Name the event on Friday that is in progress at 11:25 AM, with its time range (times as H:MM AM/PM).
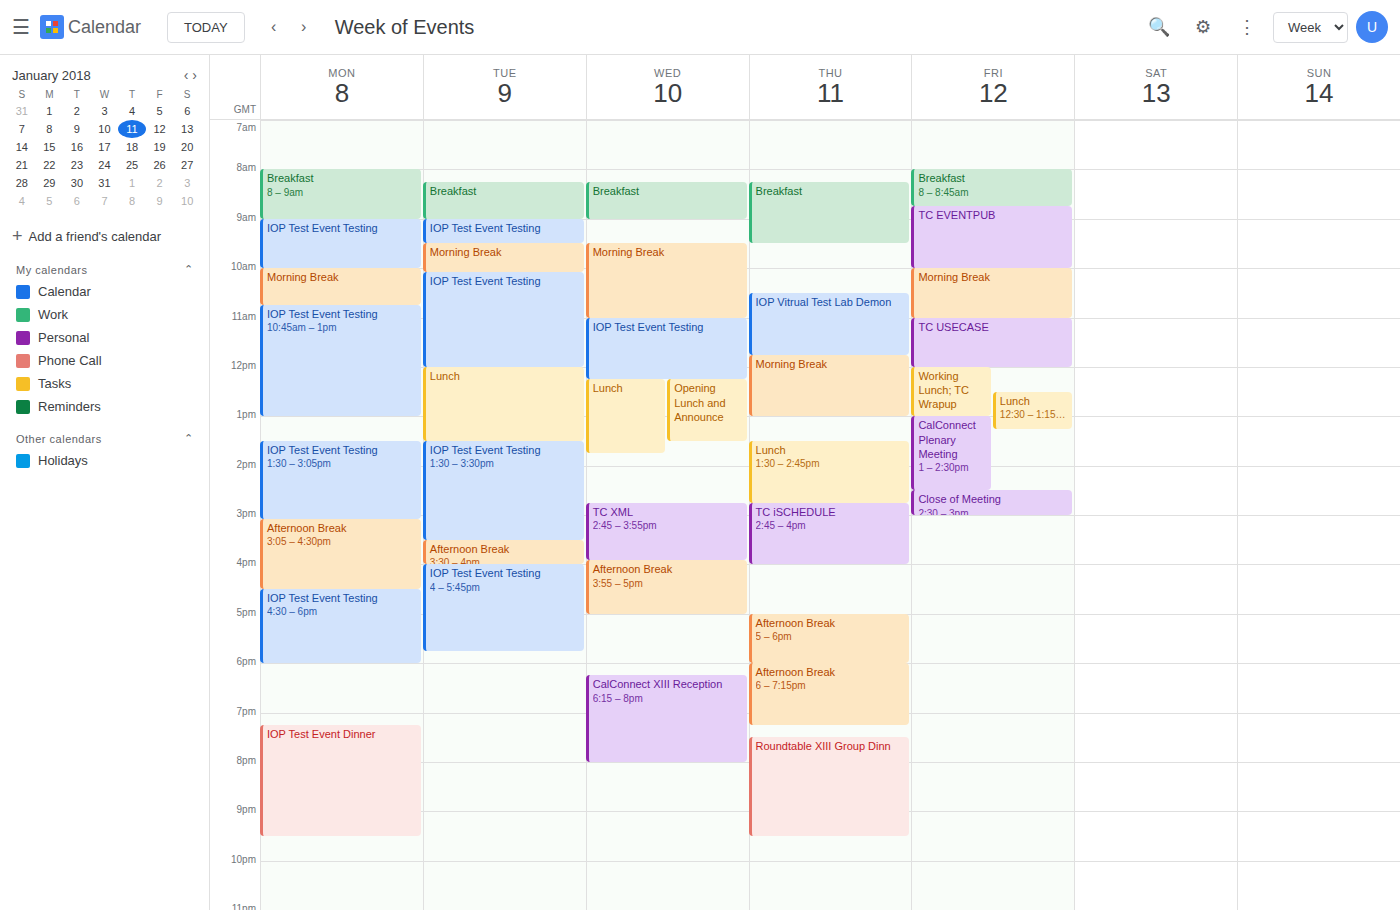
"TC USECASE", 11:00 AM to 12:00 PM